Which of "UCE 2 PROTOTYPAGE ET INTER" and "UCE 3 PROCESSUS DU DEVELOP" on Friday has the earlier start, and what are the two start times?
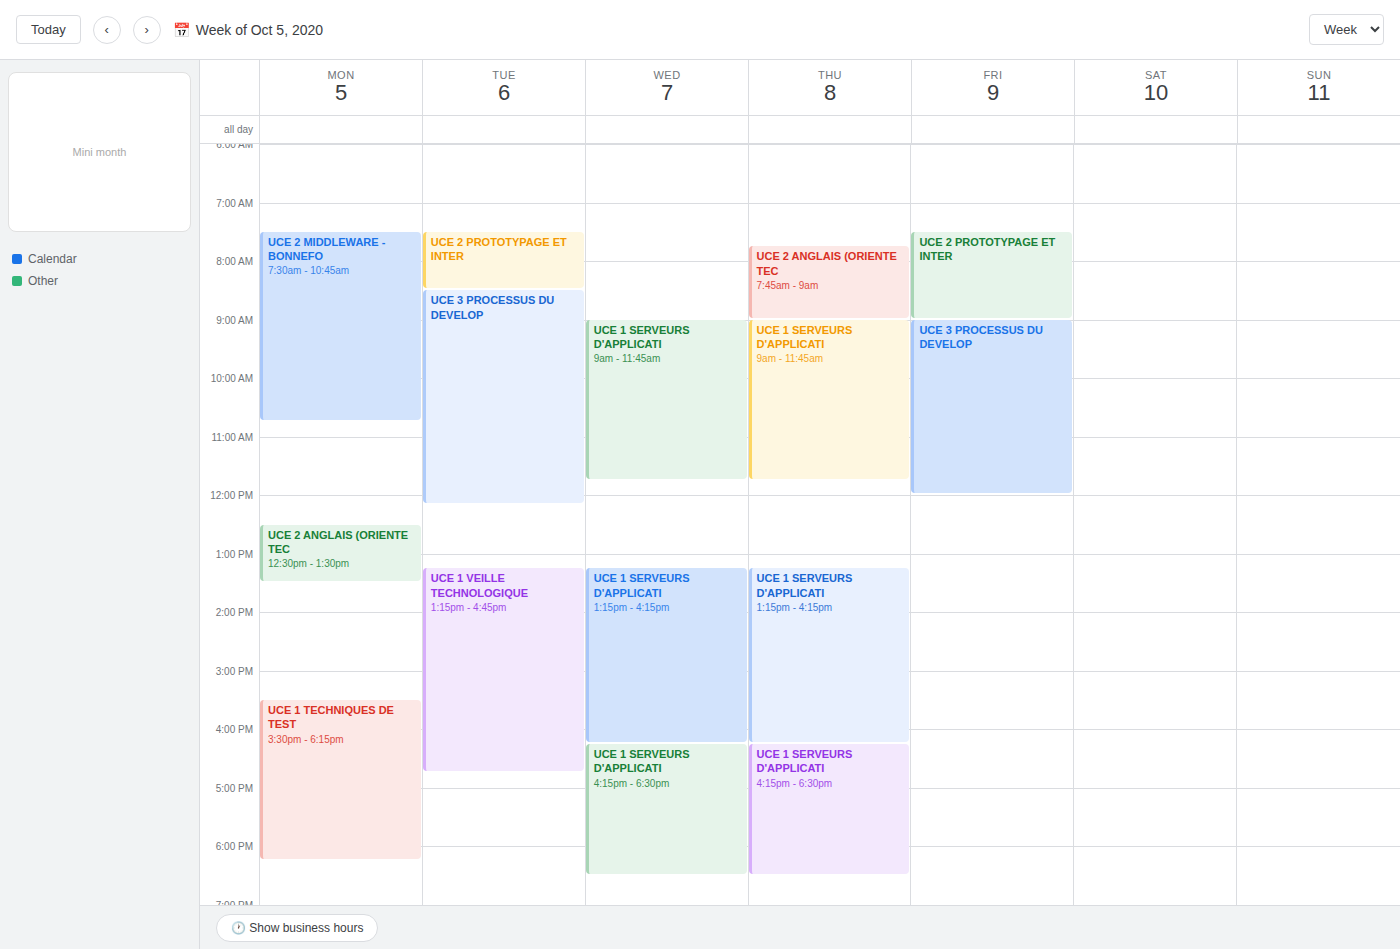
"UCE 2 PROTOTYPAGE ET INTER" 7:30 AM; "UCE 3 PROCESSUS DU DEVELOP" 9:00 AM.